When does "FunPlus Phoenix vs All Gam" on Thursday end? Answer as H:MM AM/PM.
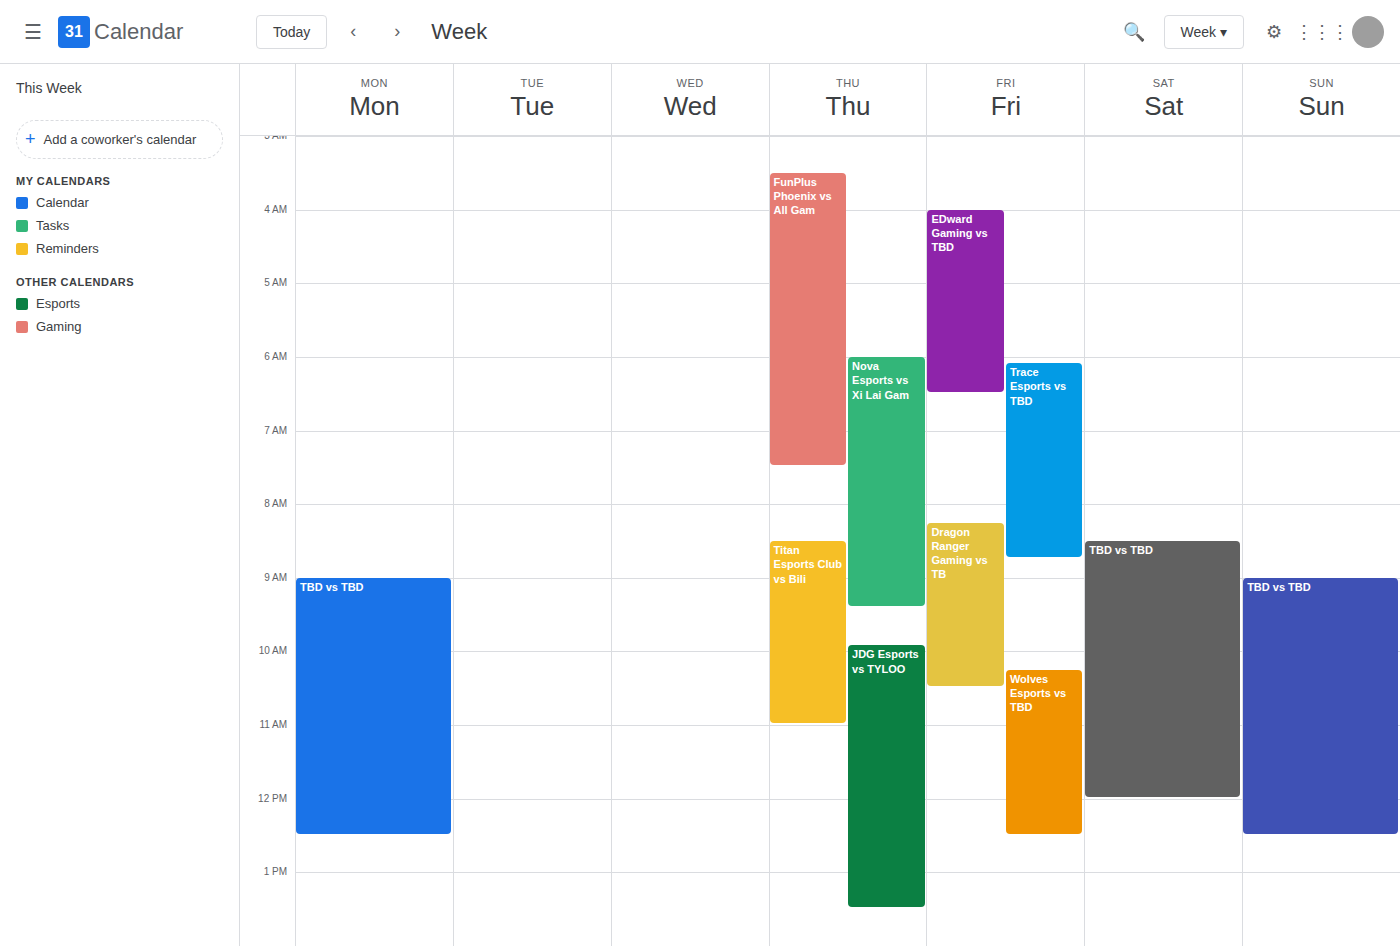
7:30 AM